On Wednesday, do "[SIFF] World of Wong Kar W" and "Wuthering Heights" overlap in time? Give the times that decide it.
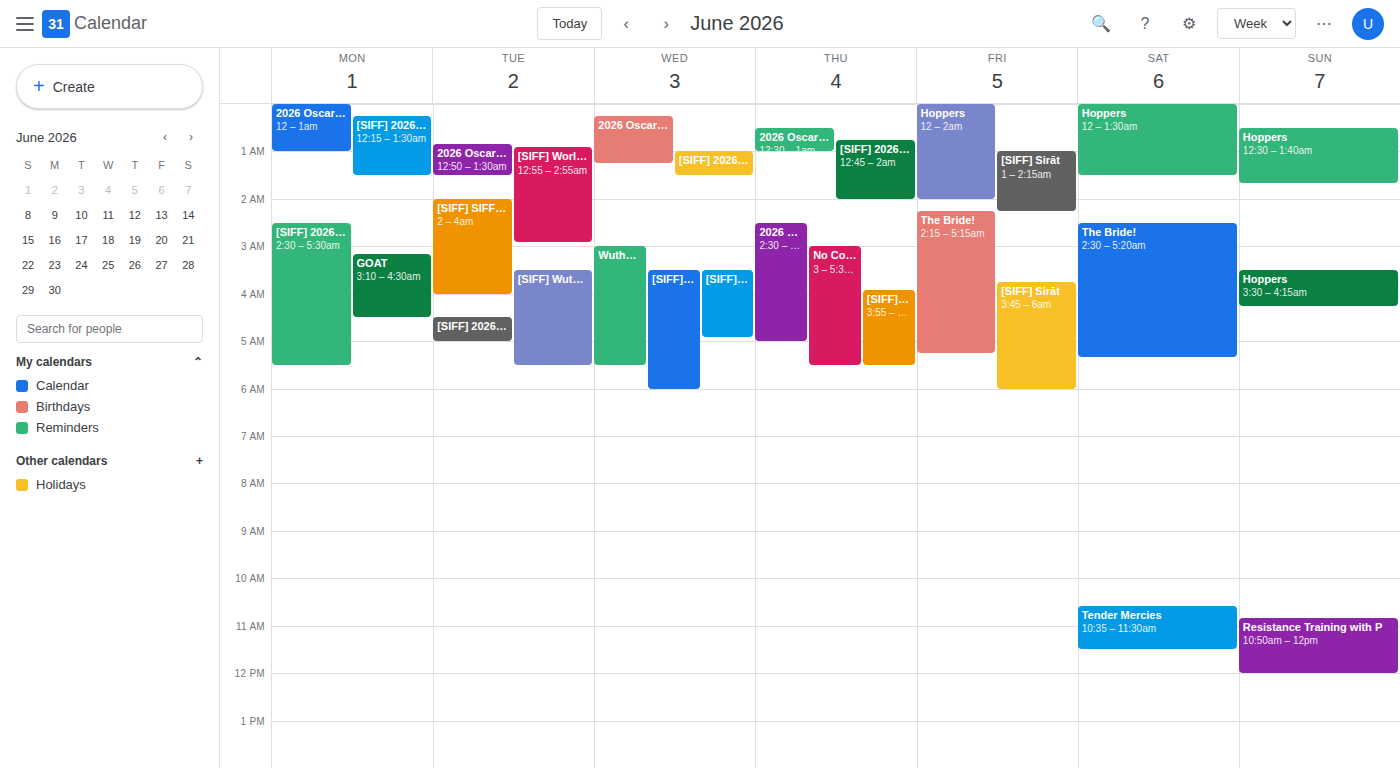
"[SIFF] World of Wong Kar W" runs 3:30 AM to 4:55 AM, inside "Wuthering Heights" -- they overlap.